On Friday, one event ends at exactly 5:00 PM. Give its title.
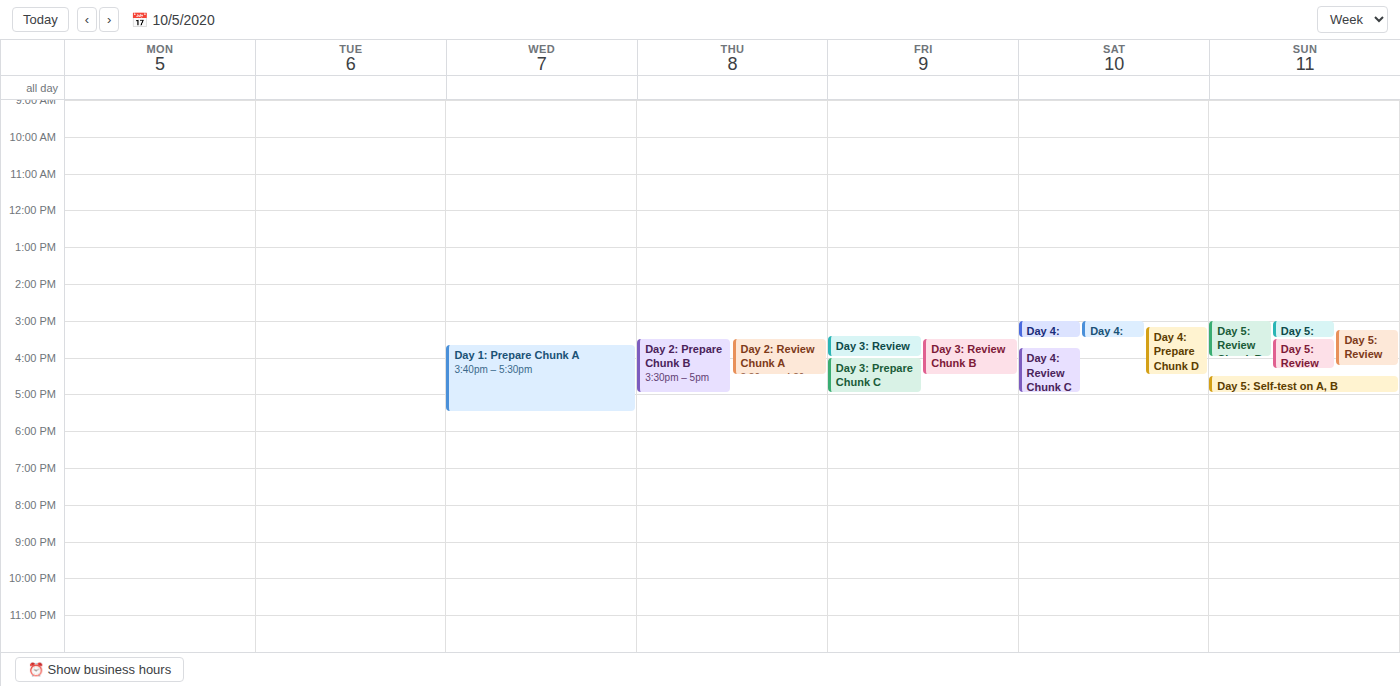
"Day 3: Prepare Chunk C"